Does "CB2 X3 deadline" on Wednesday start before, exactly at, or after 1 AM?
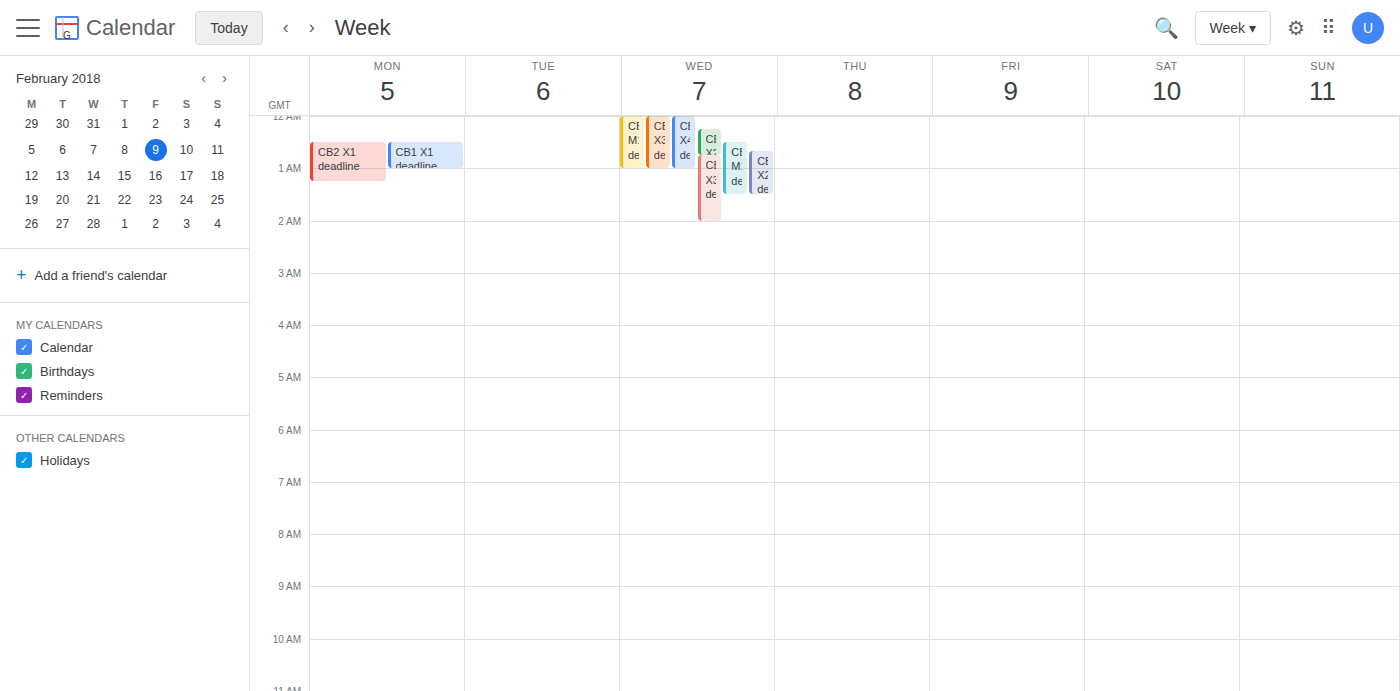
12:45 AM -- before 1 AM, 15 minutes above the 1 AM line.